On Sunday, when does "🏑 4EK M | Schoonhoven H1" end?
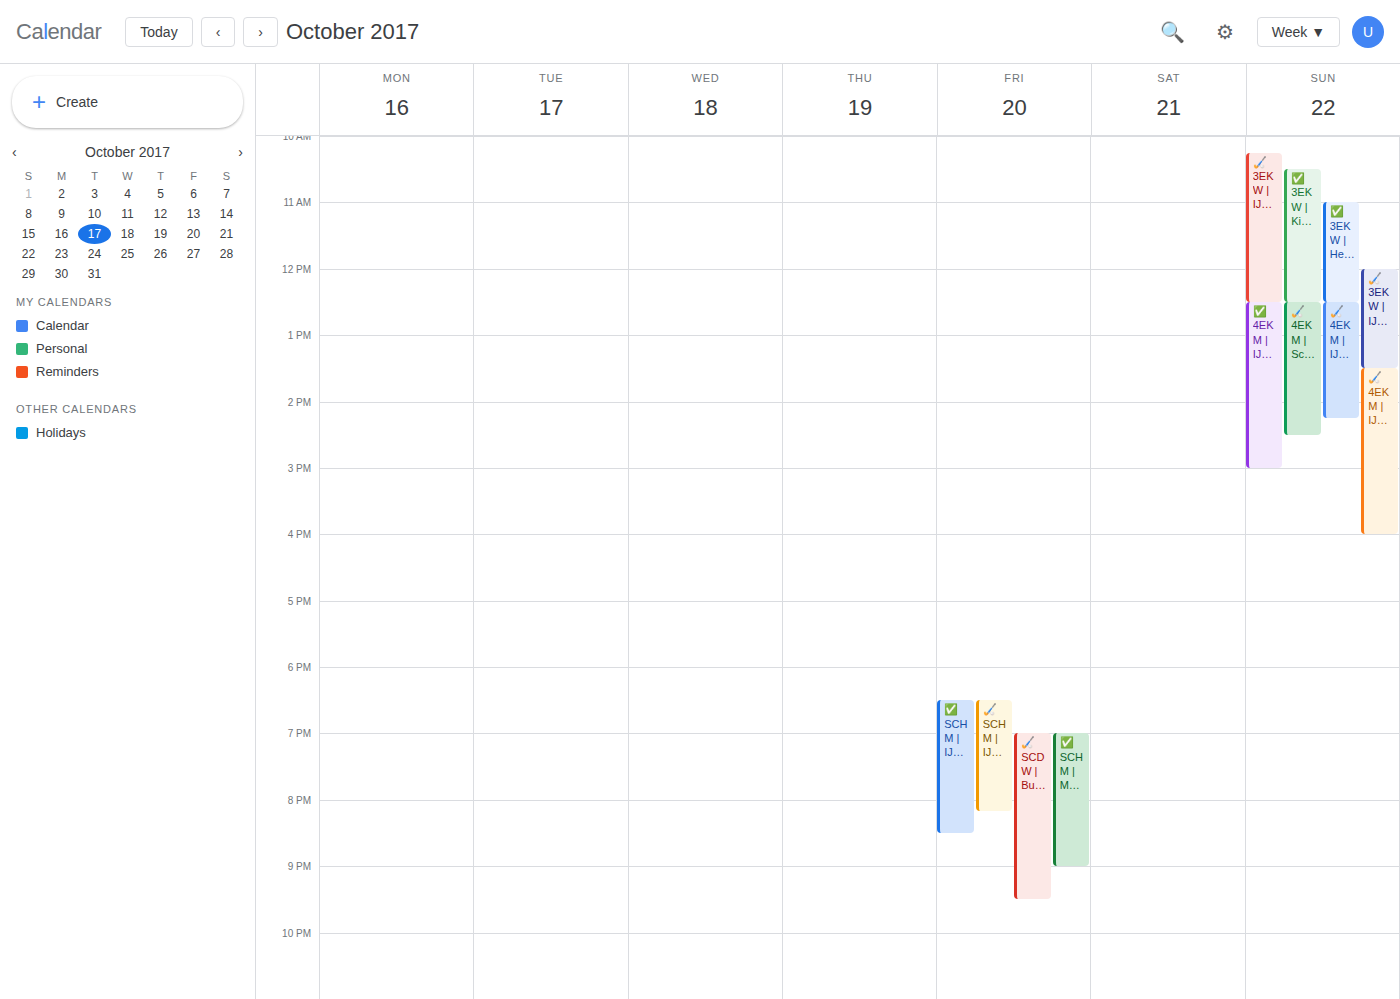
2:30 PM